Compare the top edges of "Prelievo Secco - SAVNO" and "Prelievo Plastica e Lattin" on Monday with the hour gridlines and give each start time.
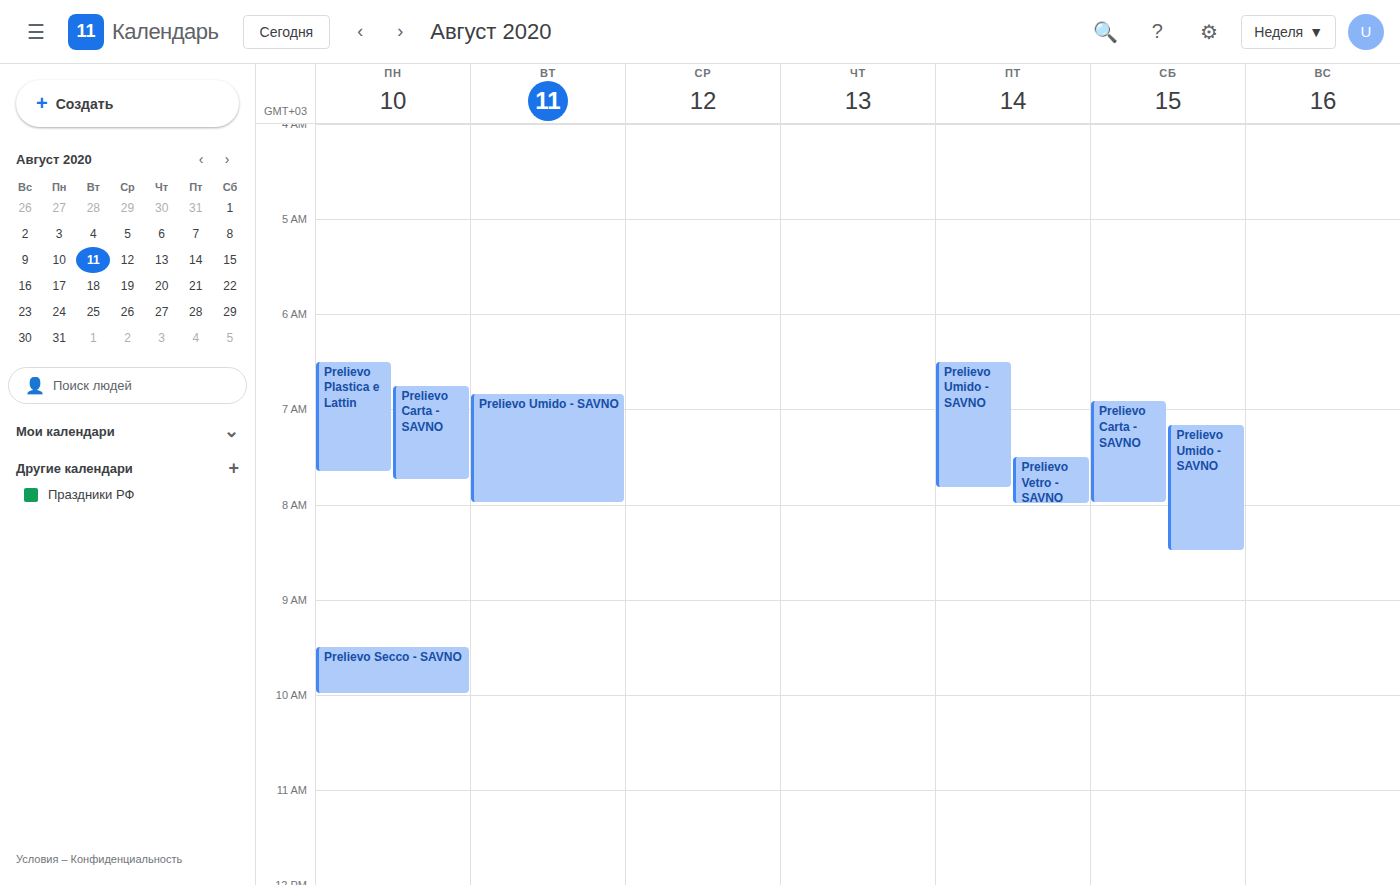
"Prelievo Secco - SAVNO": 09:30, halfway between the 09:00 and 10:00 lines. "Prelievo Plastica e Lattin": 06:30, halfway between the 06:00 and 07:00 lines.